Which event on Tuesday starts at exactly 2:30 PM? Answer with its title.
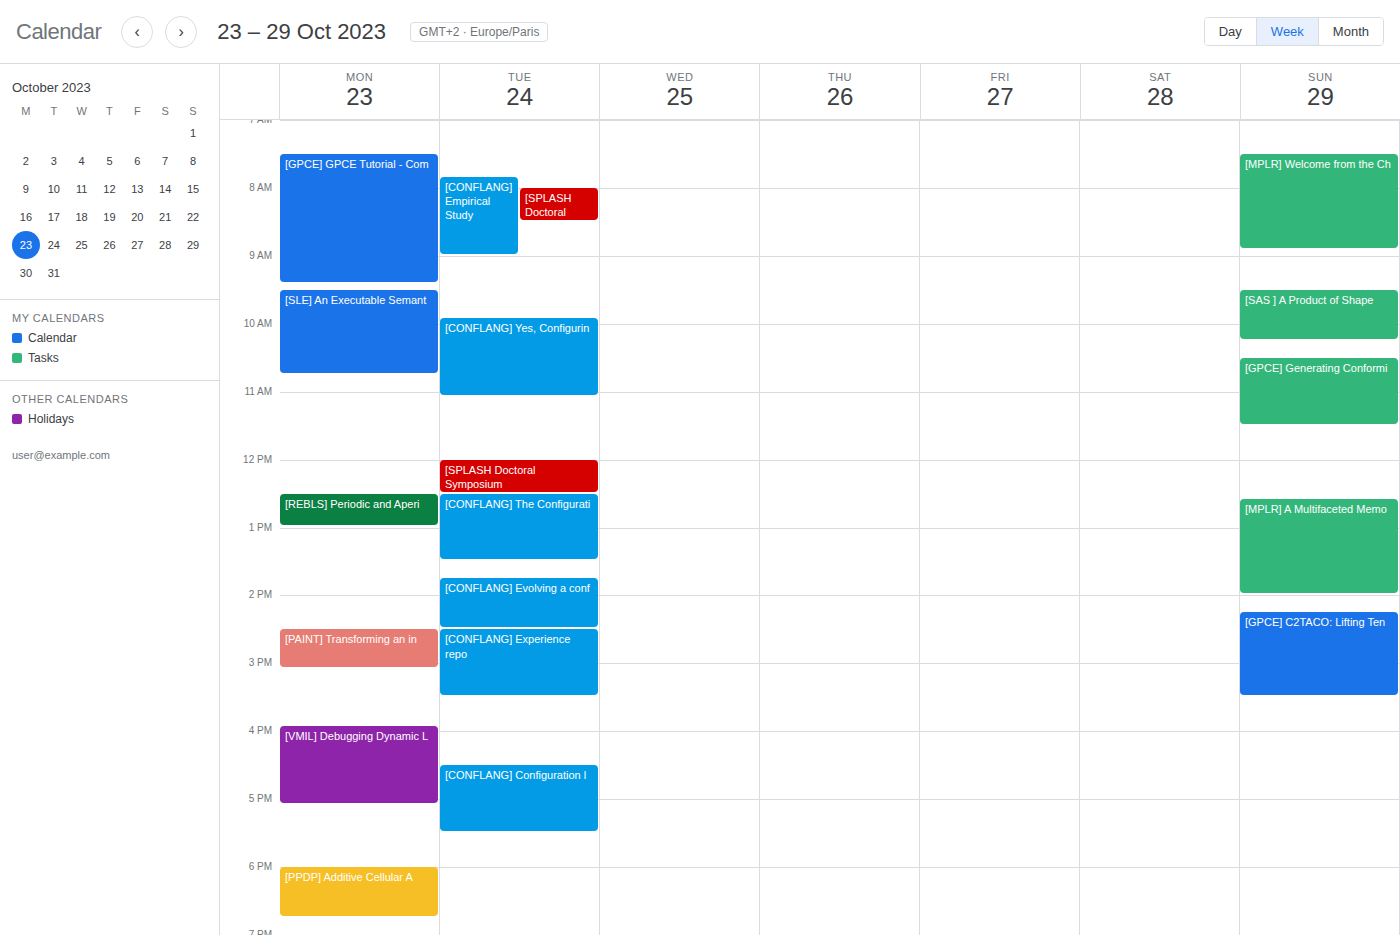
"[CONFLANG] Experience repo"